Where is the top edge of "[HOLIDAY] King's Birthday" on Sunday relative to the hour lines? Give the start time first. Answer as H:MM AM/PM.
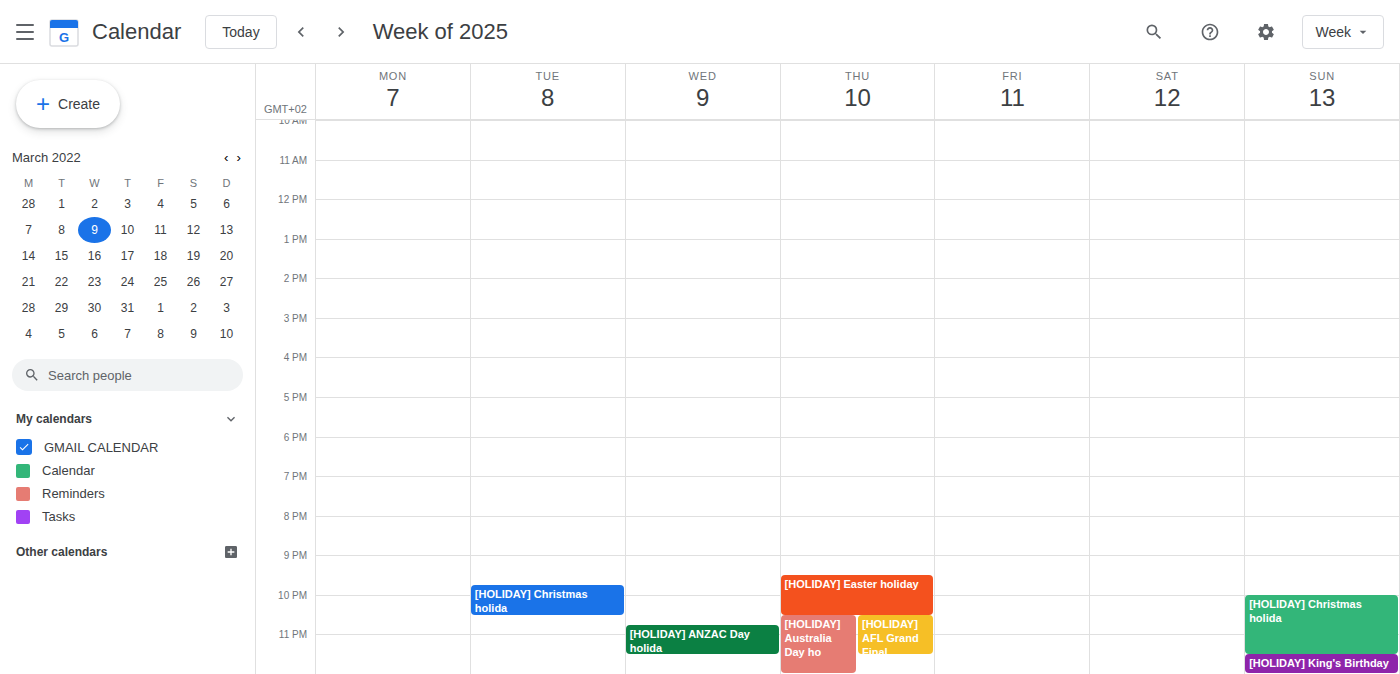
11:30 PM -- halfway between the 11 PM and 12 AM lines.